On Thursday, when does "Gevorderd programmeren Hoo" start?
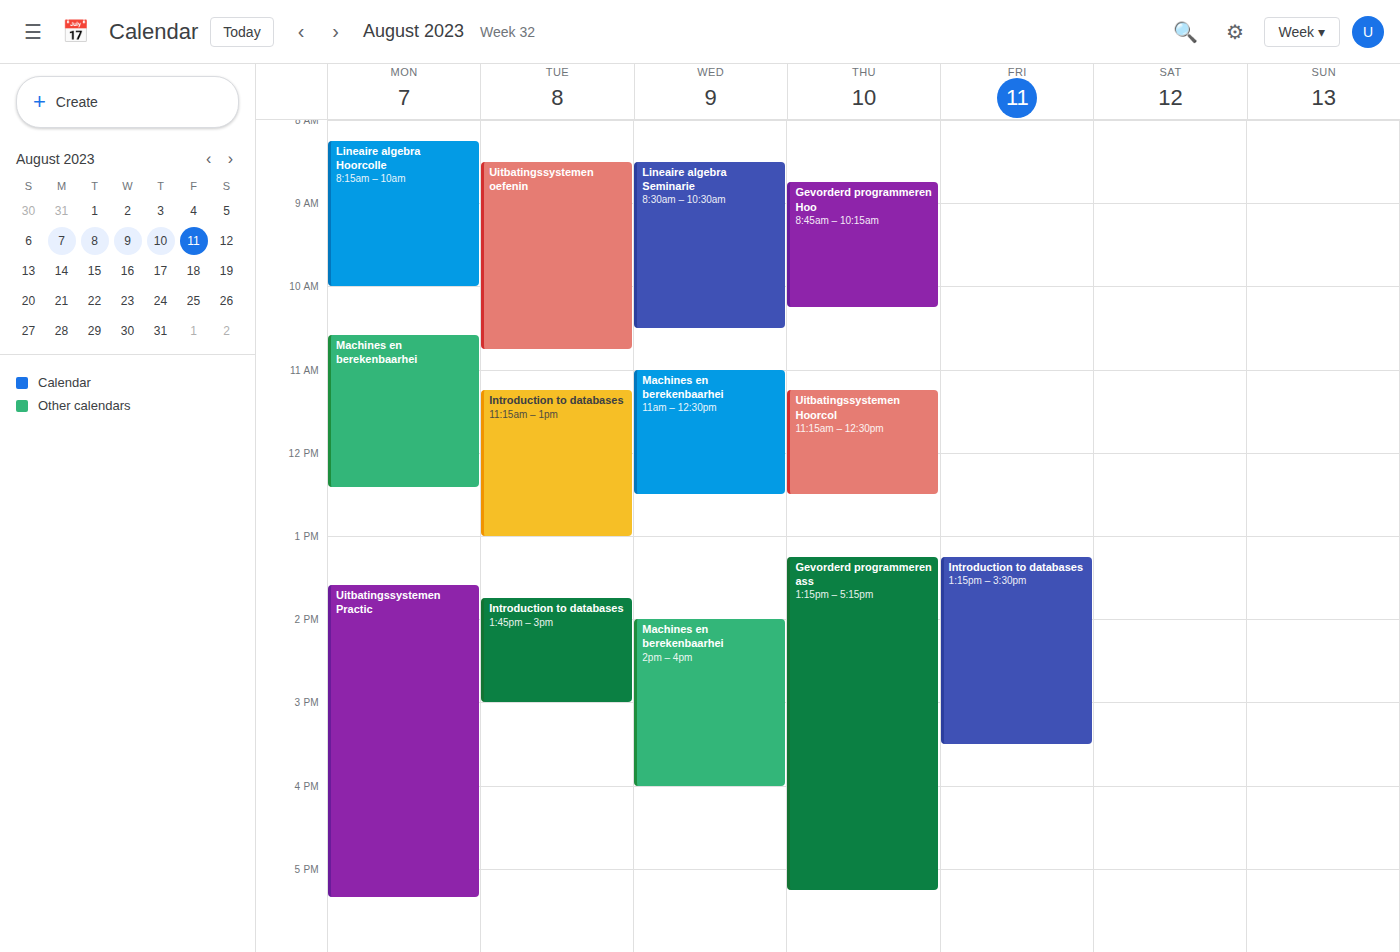
8:45 AM